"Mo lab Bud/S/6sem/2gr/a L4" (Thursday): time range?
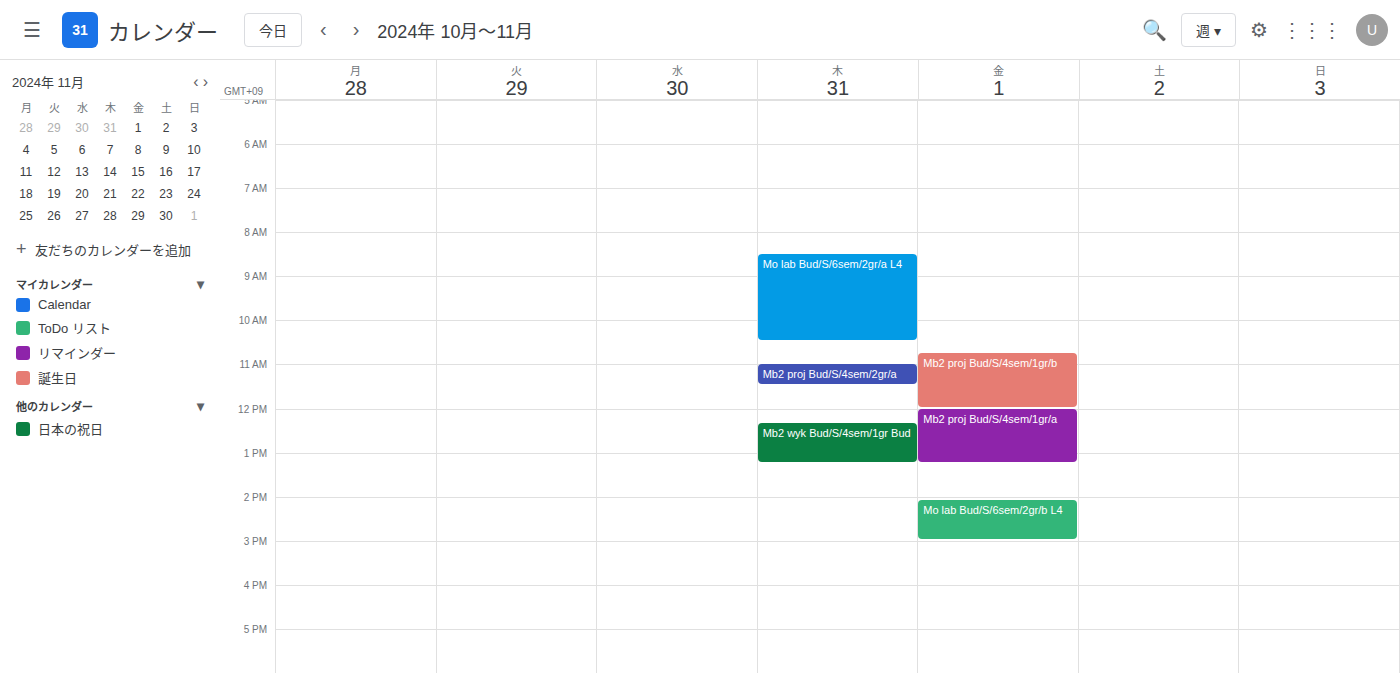
8:30 AM to 10:30 AM